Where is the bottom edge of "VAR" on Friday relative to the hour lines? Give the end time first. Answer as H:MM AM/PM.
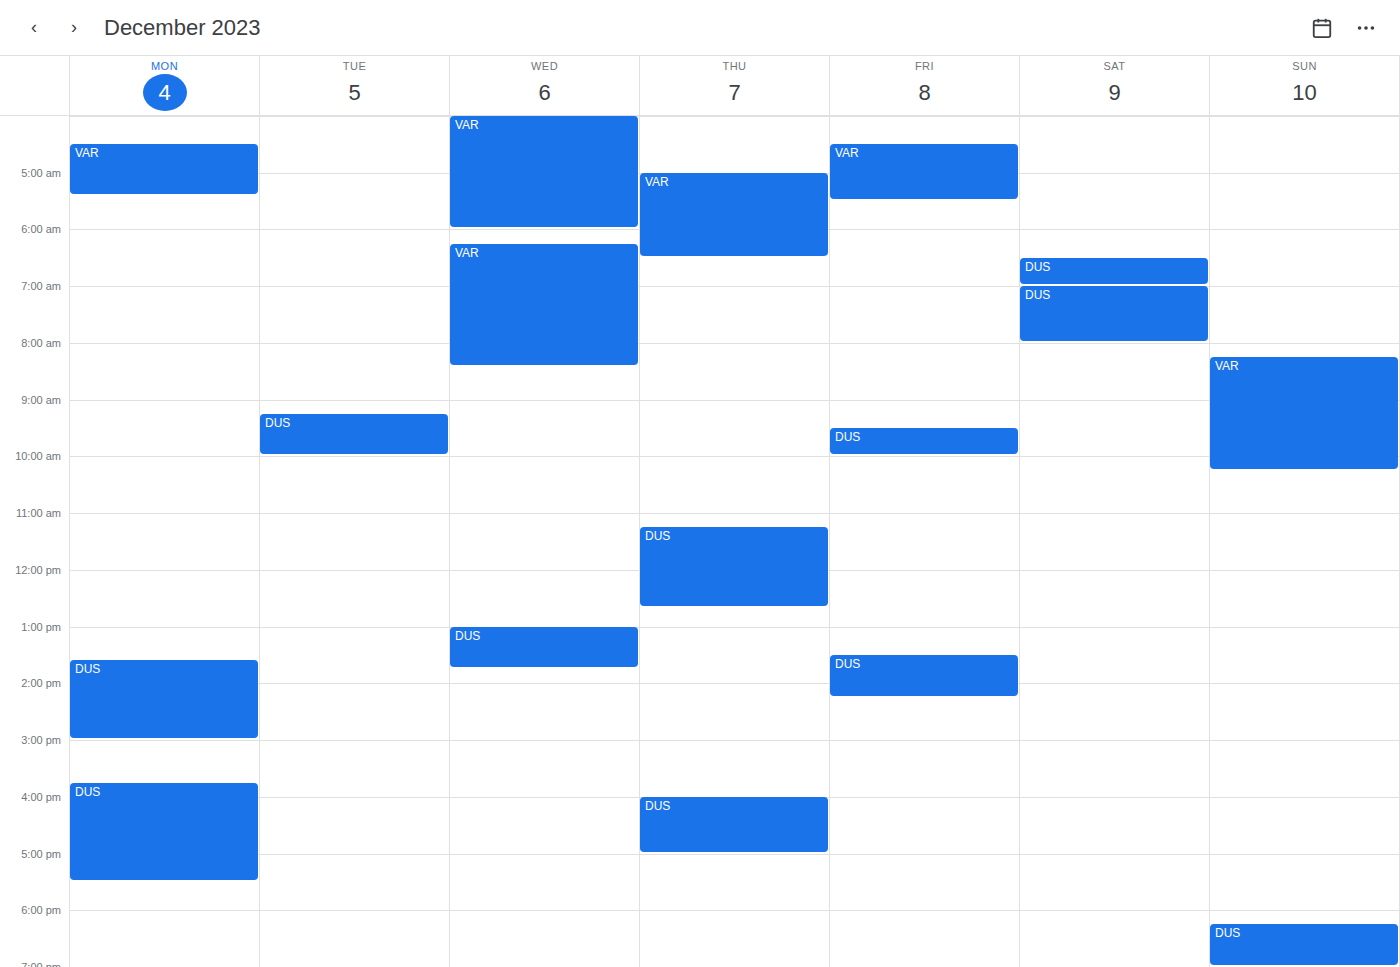
5:30 AM -- halfway between the 5 AM and 6 AM lines.